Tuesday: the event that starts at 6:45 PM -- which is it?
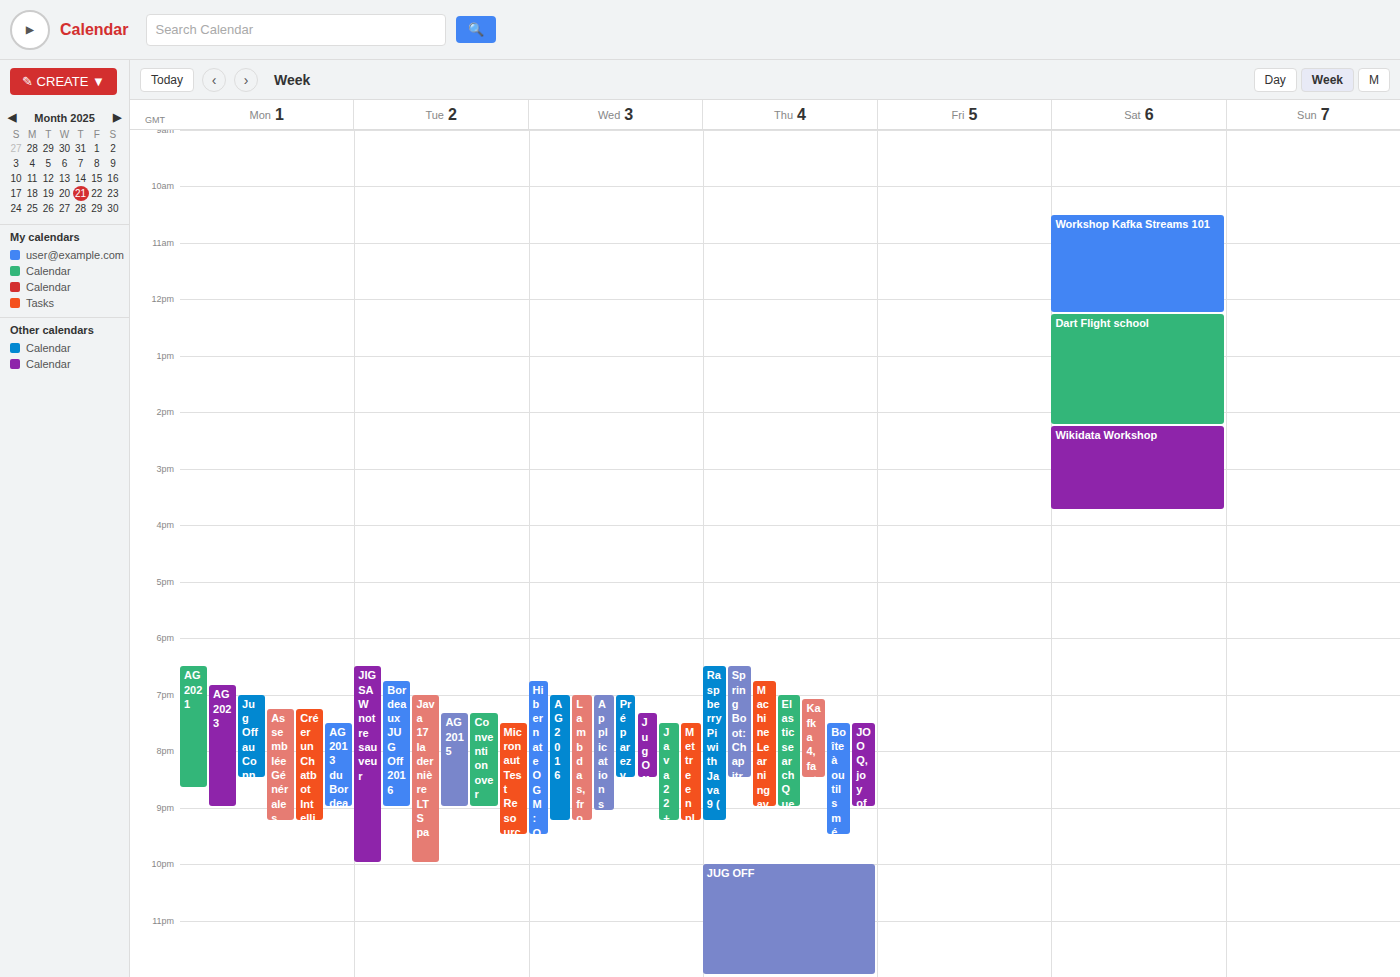
"Bordeaux JUG Off 2016"